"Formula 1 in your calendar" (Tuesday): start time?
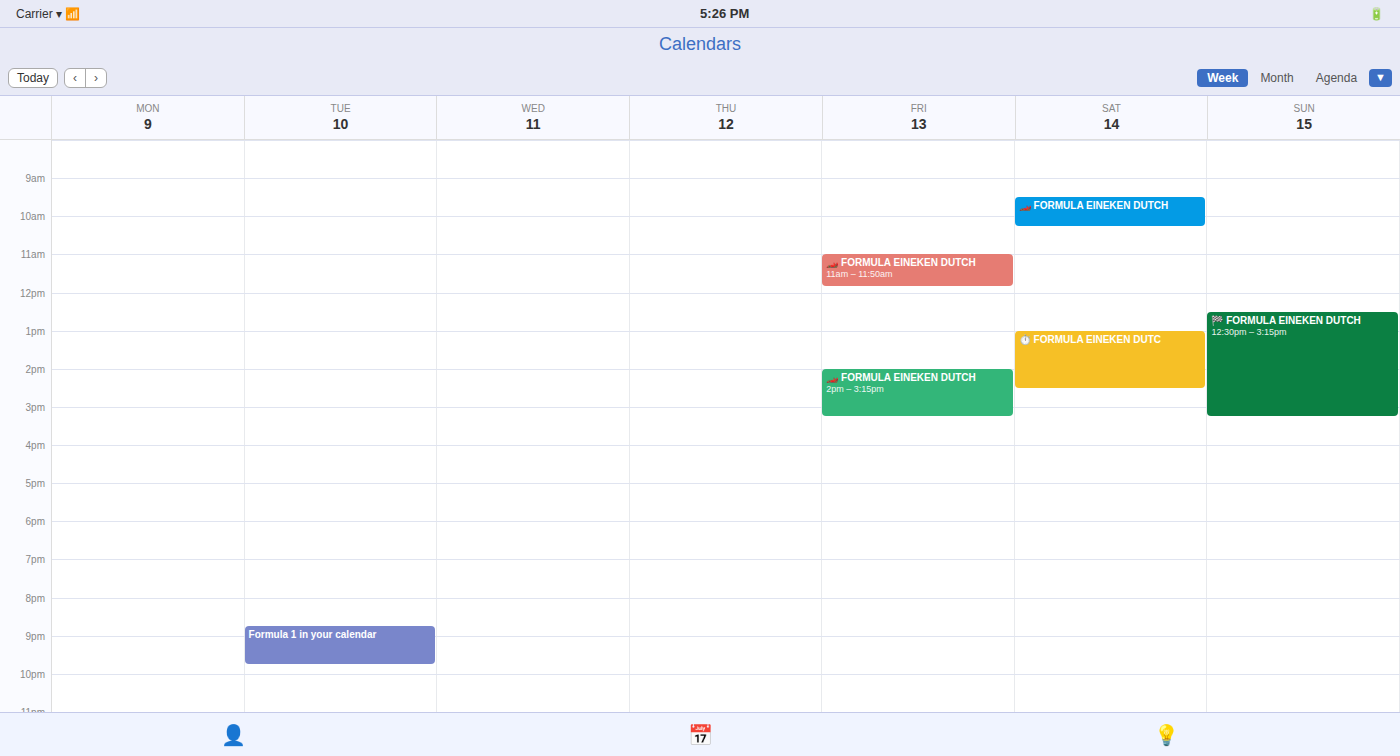
8:45 PM